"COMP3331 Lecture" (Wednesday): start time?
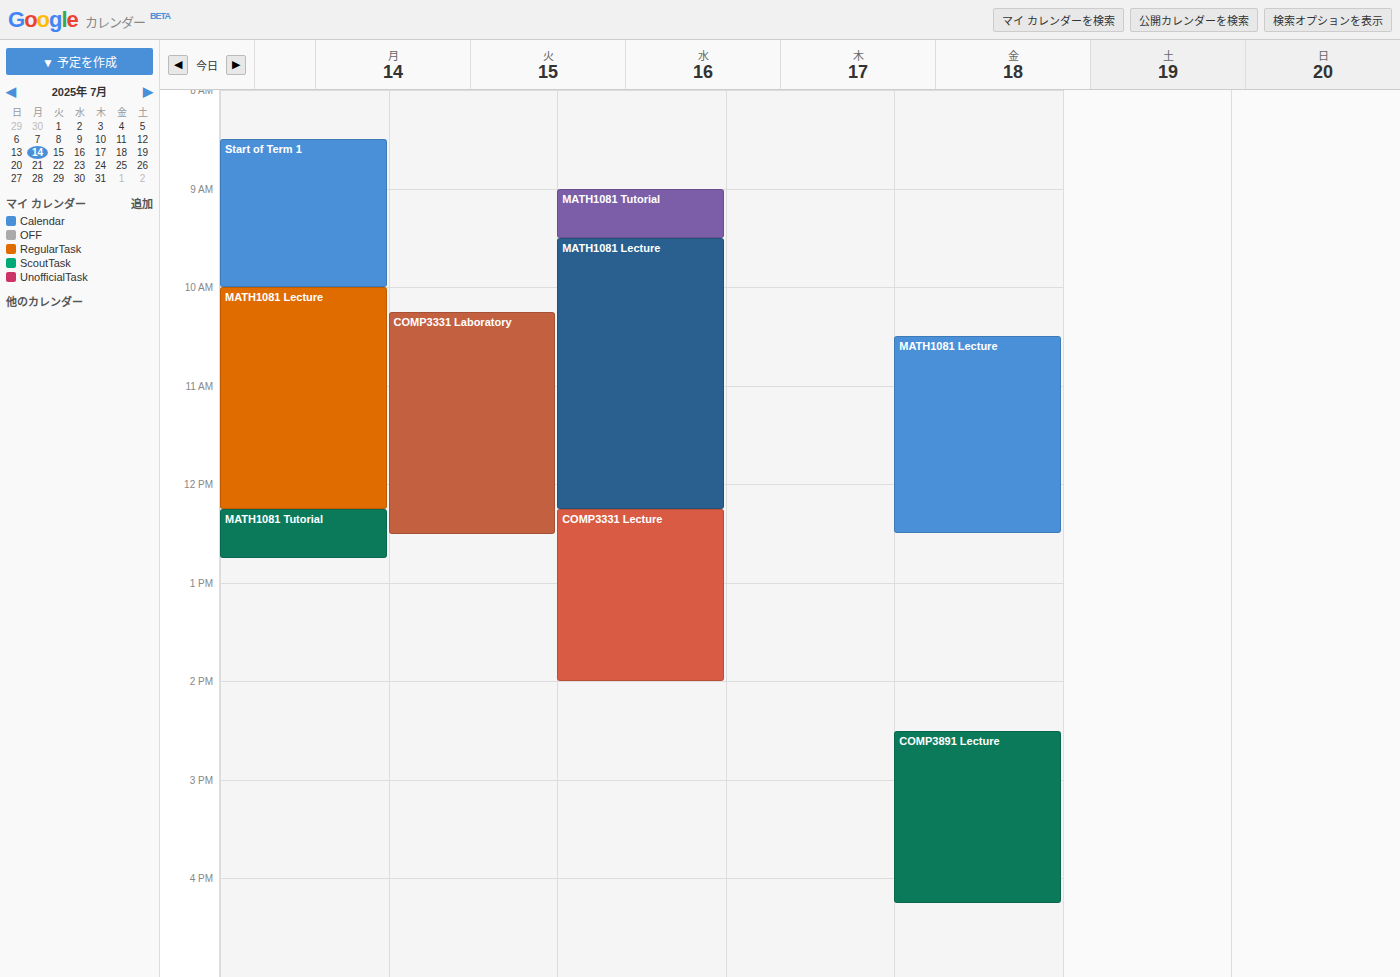
12:15 PM